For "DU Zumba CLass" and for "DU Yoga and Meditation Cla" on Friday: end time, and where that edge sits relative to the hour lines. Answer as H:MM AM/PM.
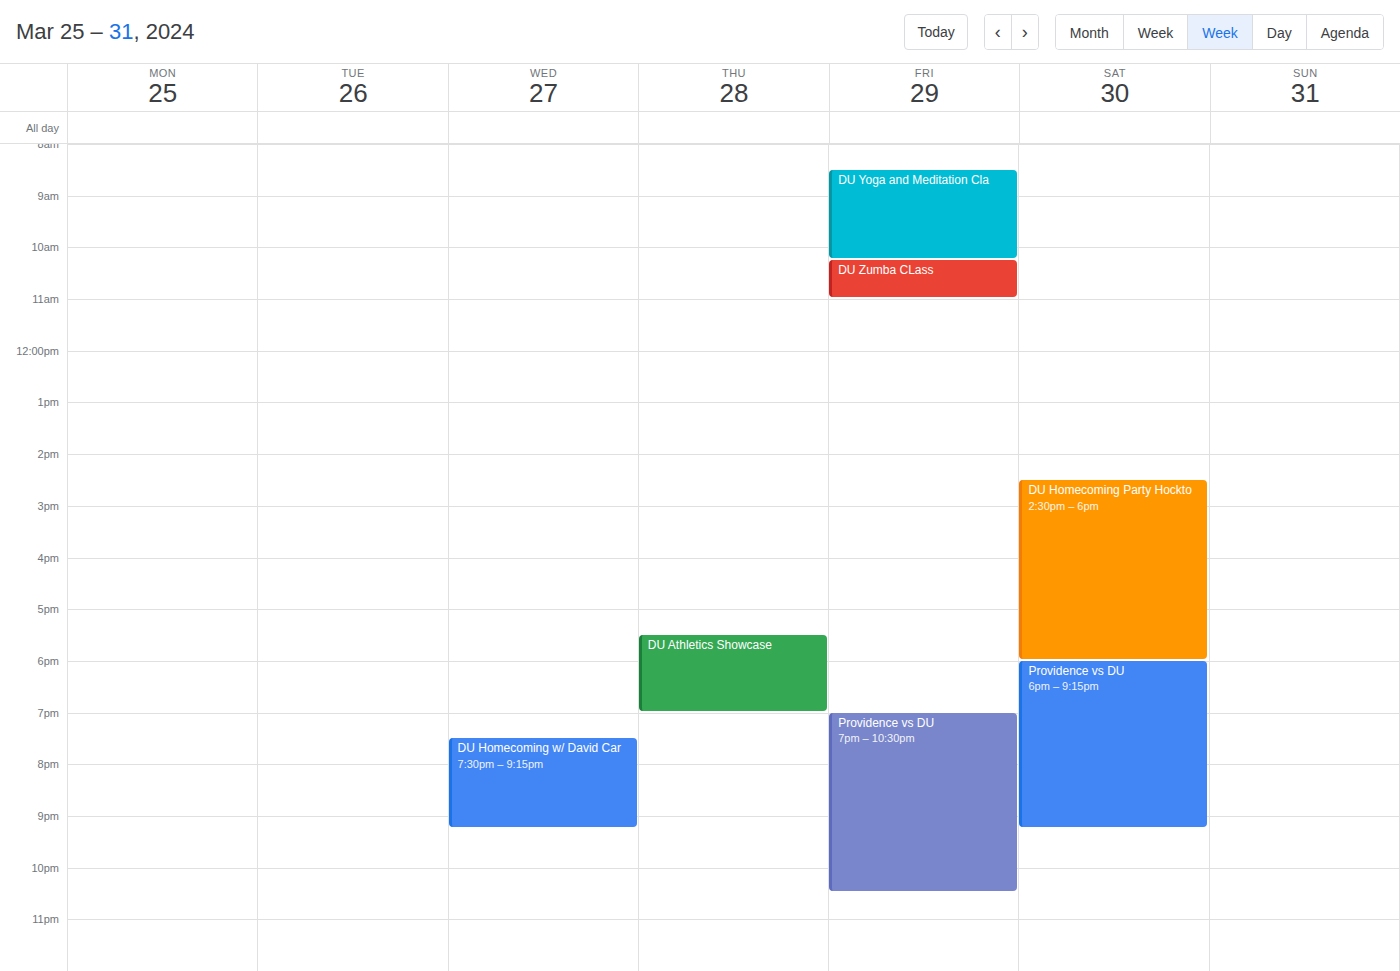
"DU Zumba CLass": 11:00 AM, exactly on the 11 AM line. "DU Yoga and Meditation Cla": 10:15 AM, neither: a quarter of the way from the 10 AM line to the 11 AM line.